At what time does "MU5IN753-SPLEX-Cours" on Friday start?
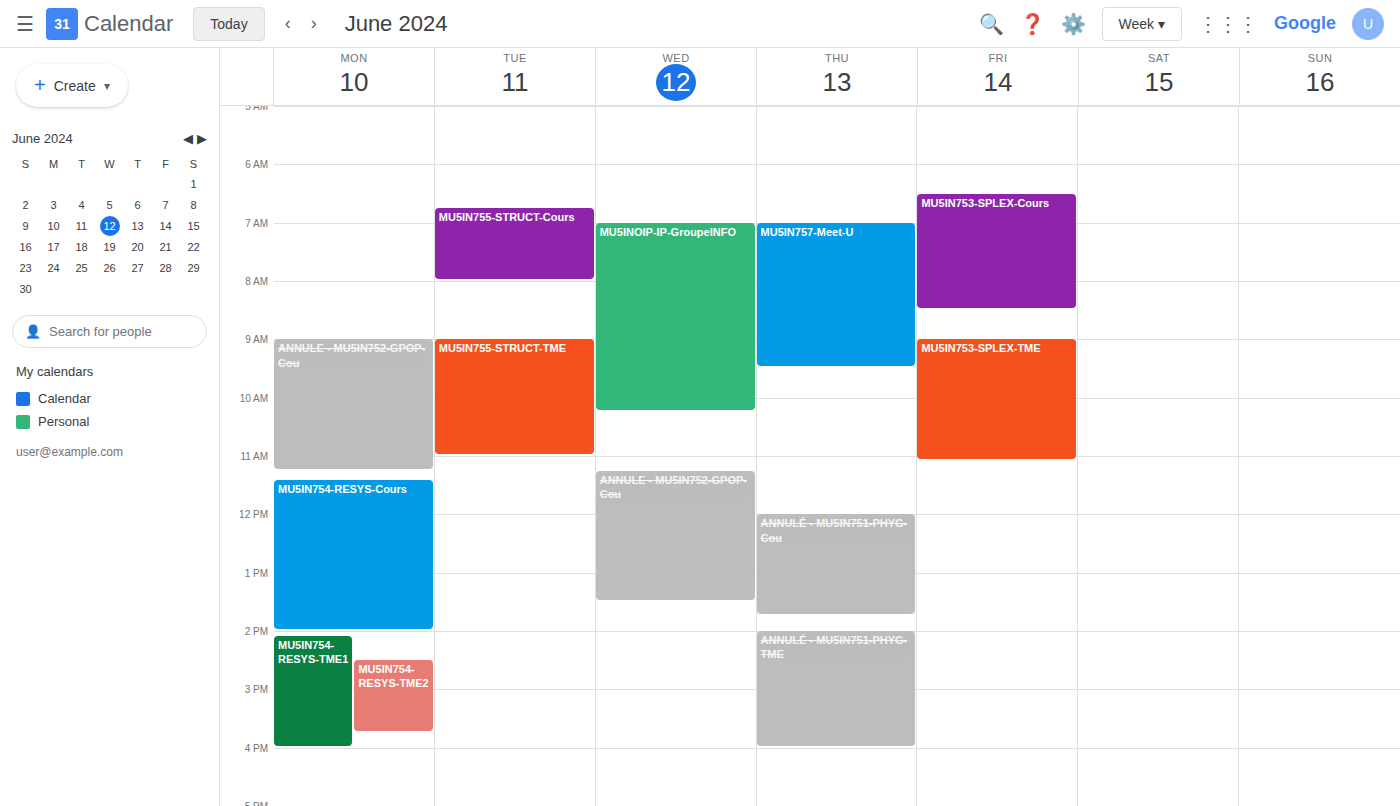
6:30 AM